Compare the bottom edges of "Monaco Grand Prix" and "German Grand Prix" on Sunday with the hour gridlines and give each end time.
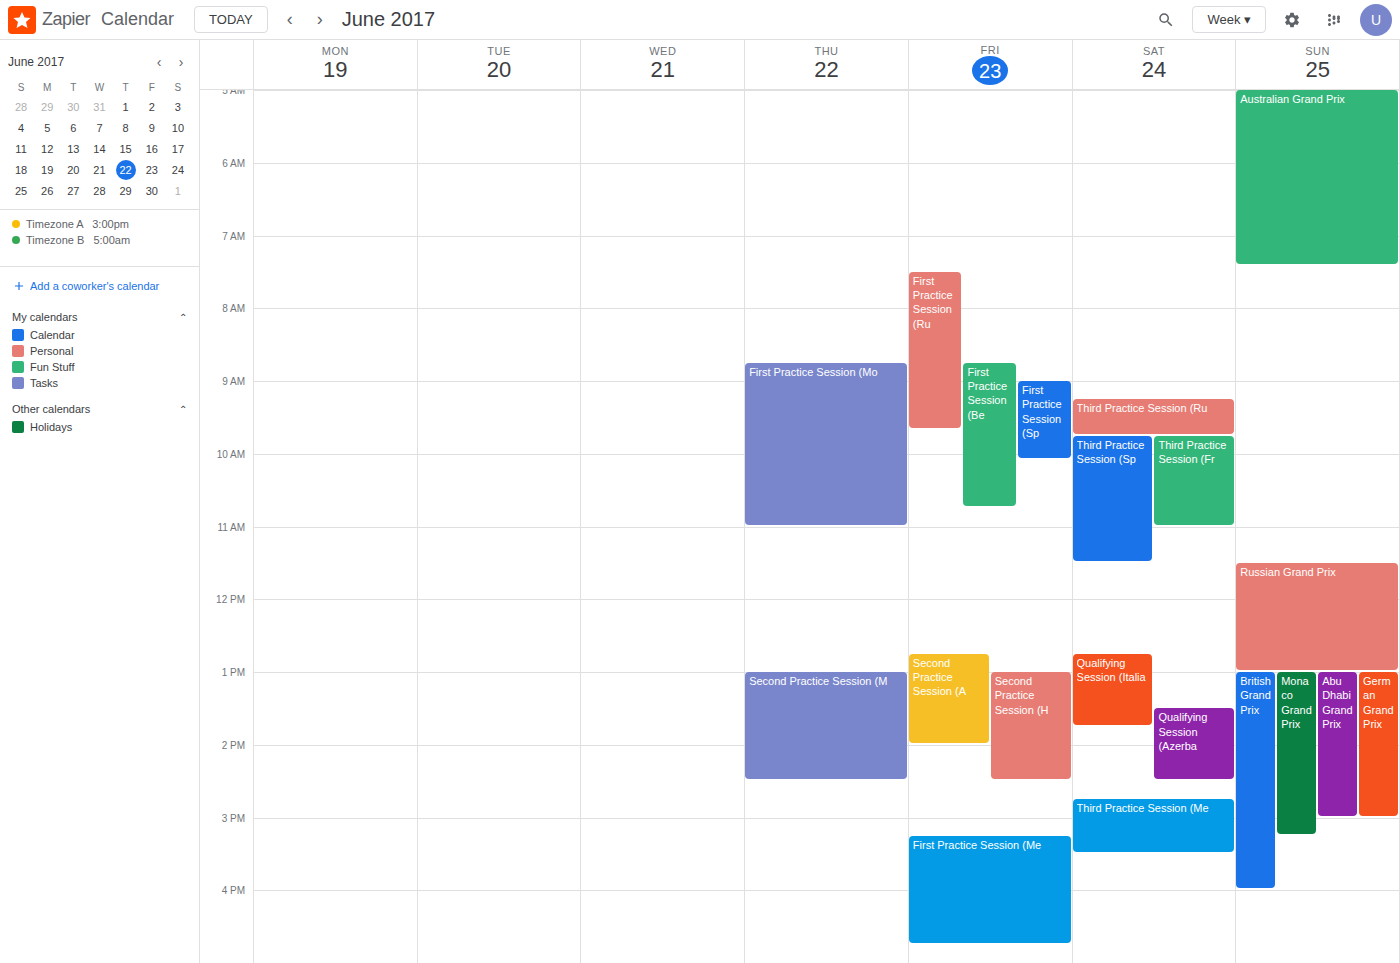
"Monaco Grand Prix": 3:15 PM, neither: a quarter of the way from the 3 PM line to the 4 PM line. "German Grand Prix": 3:00 PM, exactly on the 3 PM line.